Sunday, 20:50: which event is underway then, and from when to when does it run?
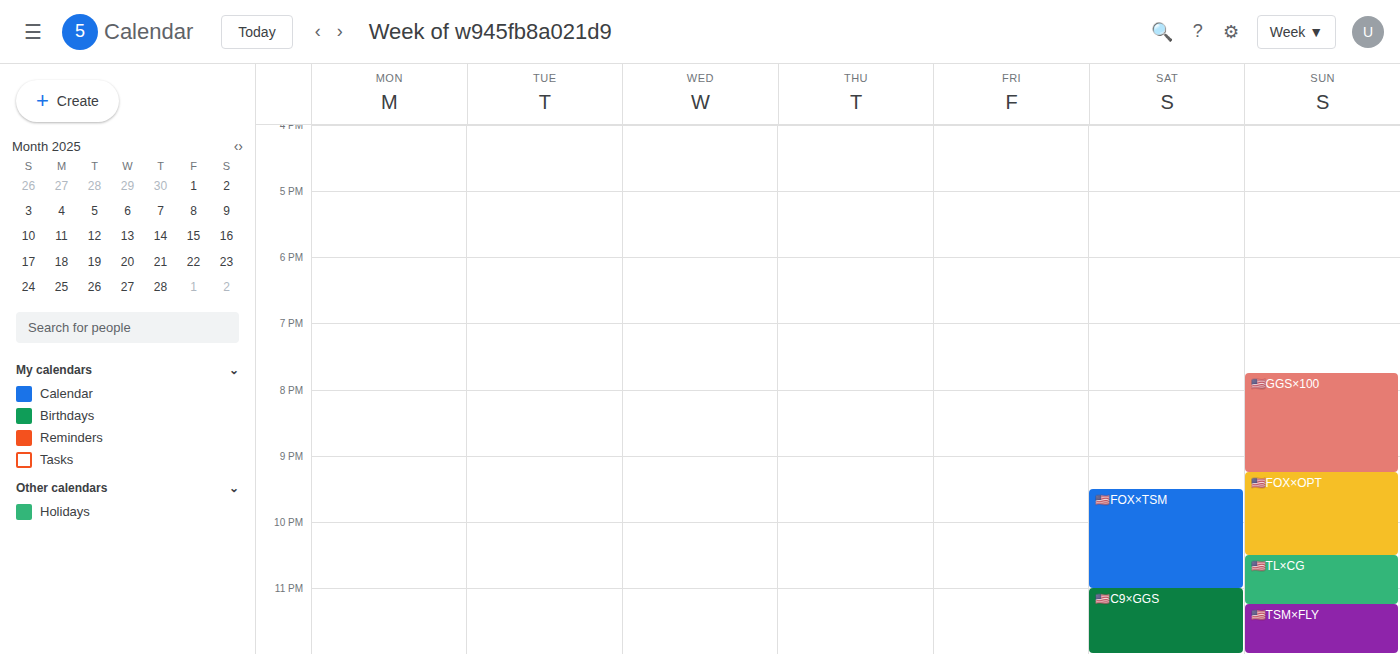
"🇺🇸GGS×100", 19:45 to 21:15